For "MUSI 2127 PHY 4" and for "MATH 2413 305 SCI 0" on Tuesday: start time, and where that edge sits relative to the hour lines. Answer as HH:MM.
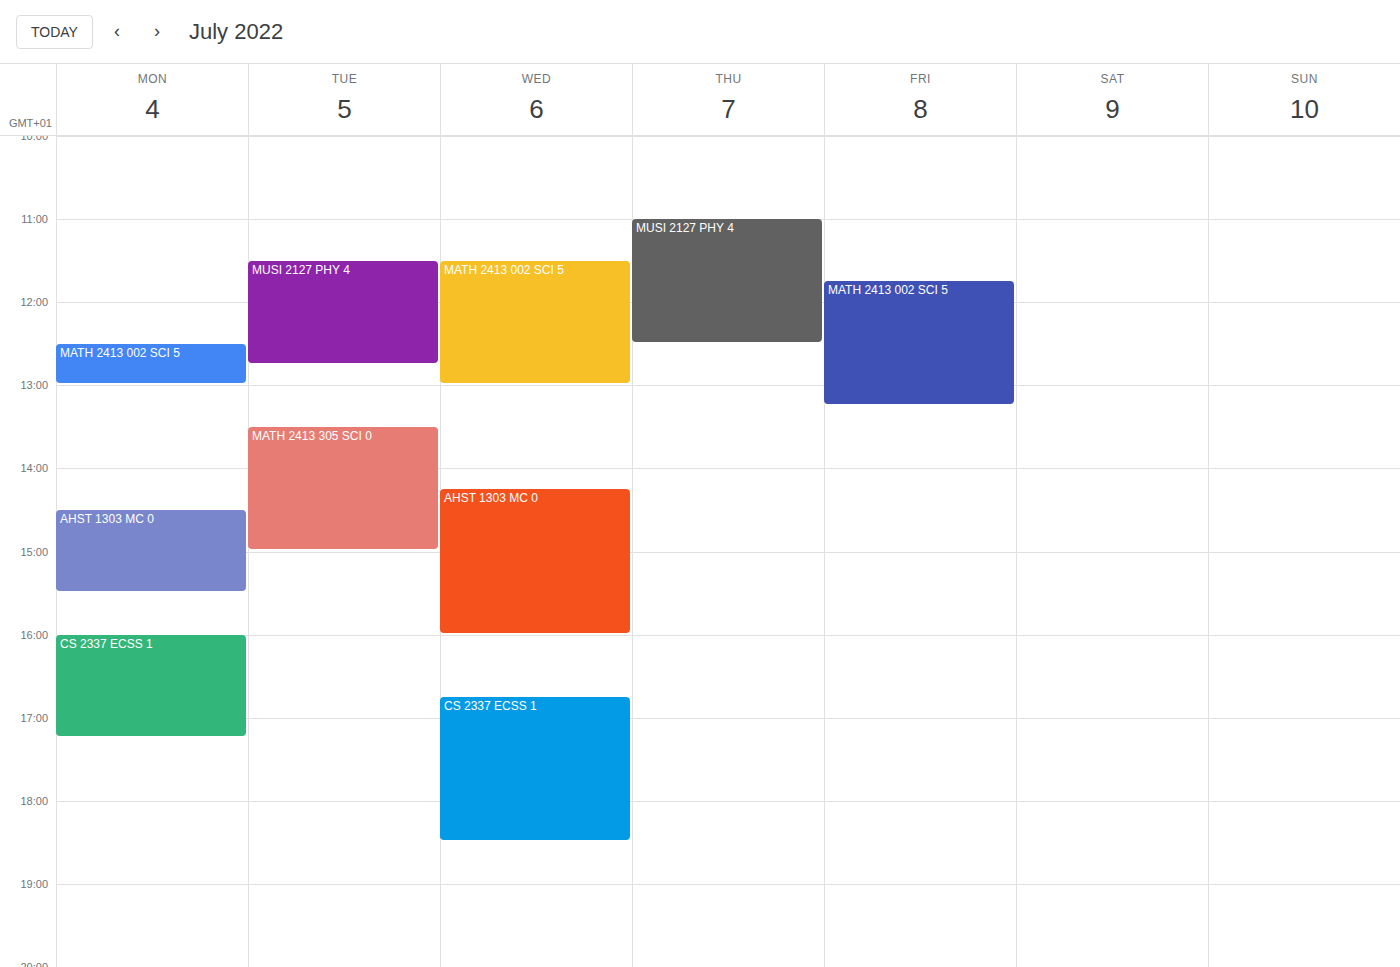
"MUSI 2127 PHY 4": 11:30, halfway between the 11:00 and 12:00 lines. "MATH 2413 305 SCI 0": 13:30, halfway between the 13:00 and 14:00 lines.